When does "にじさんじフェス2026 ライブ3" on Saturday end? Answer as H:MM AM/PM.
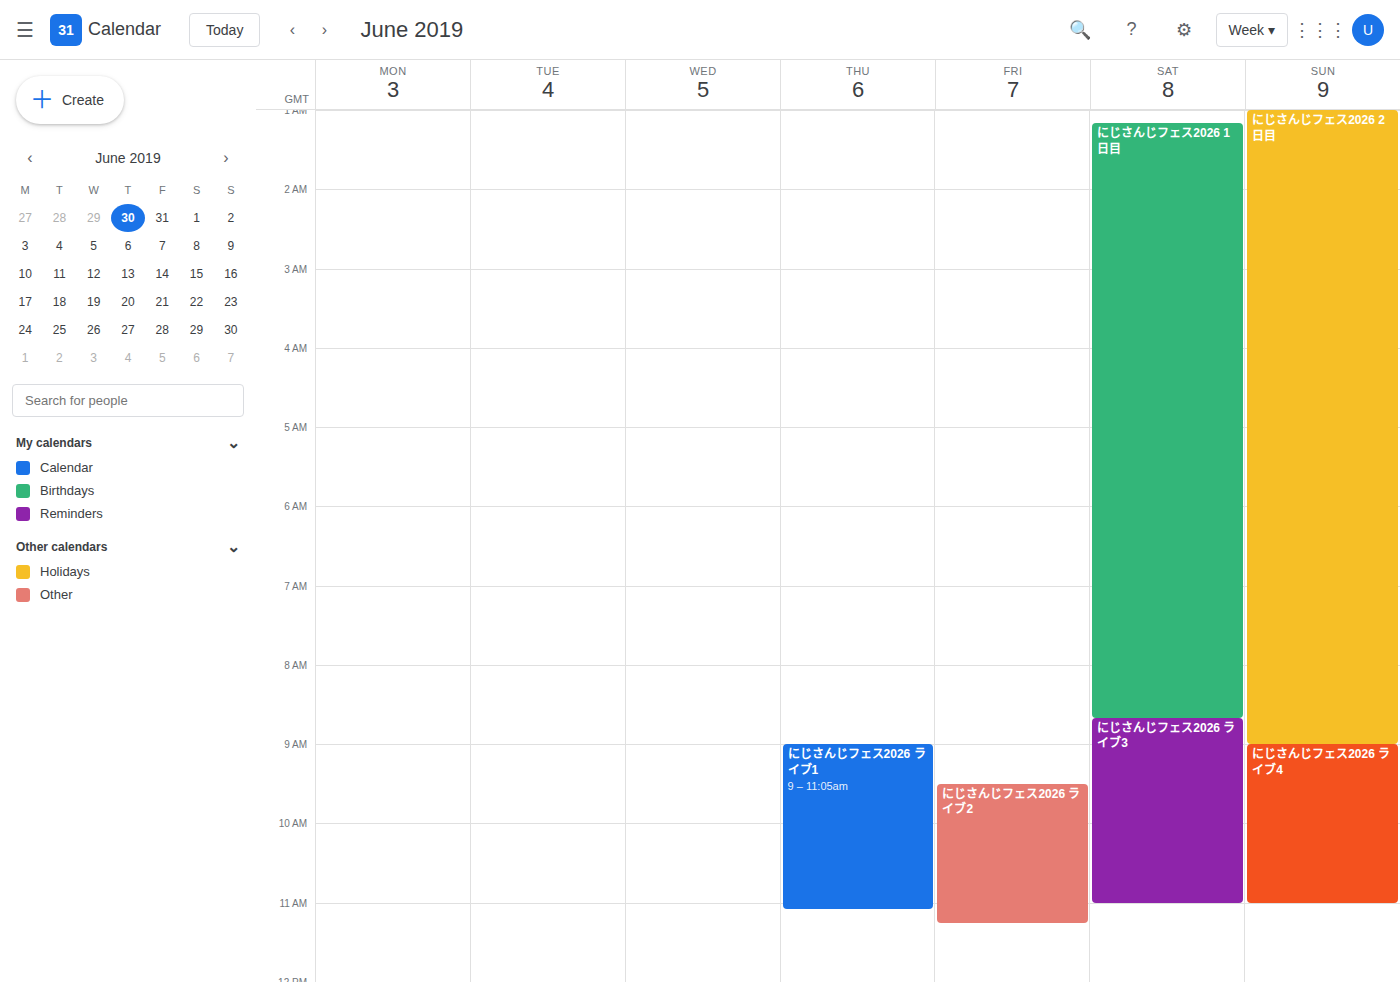
11:00 AM